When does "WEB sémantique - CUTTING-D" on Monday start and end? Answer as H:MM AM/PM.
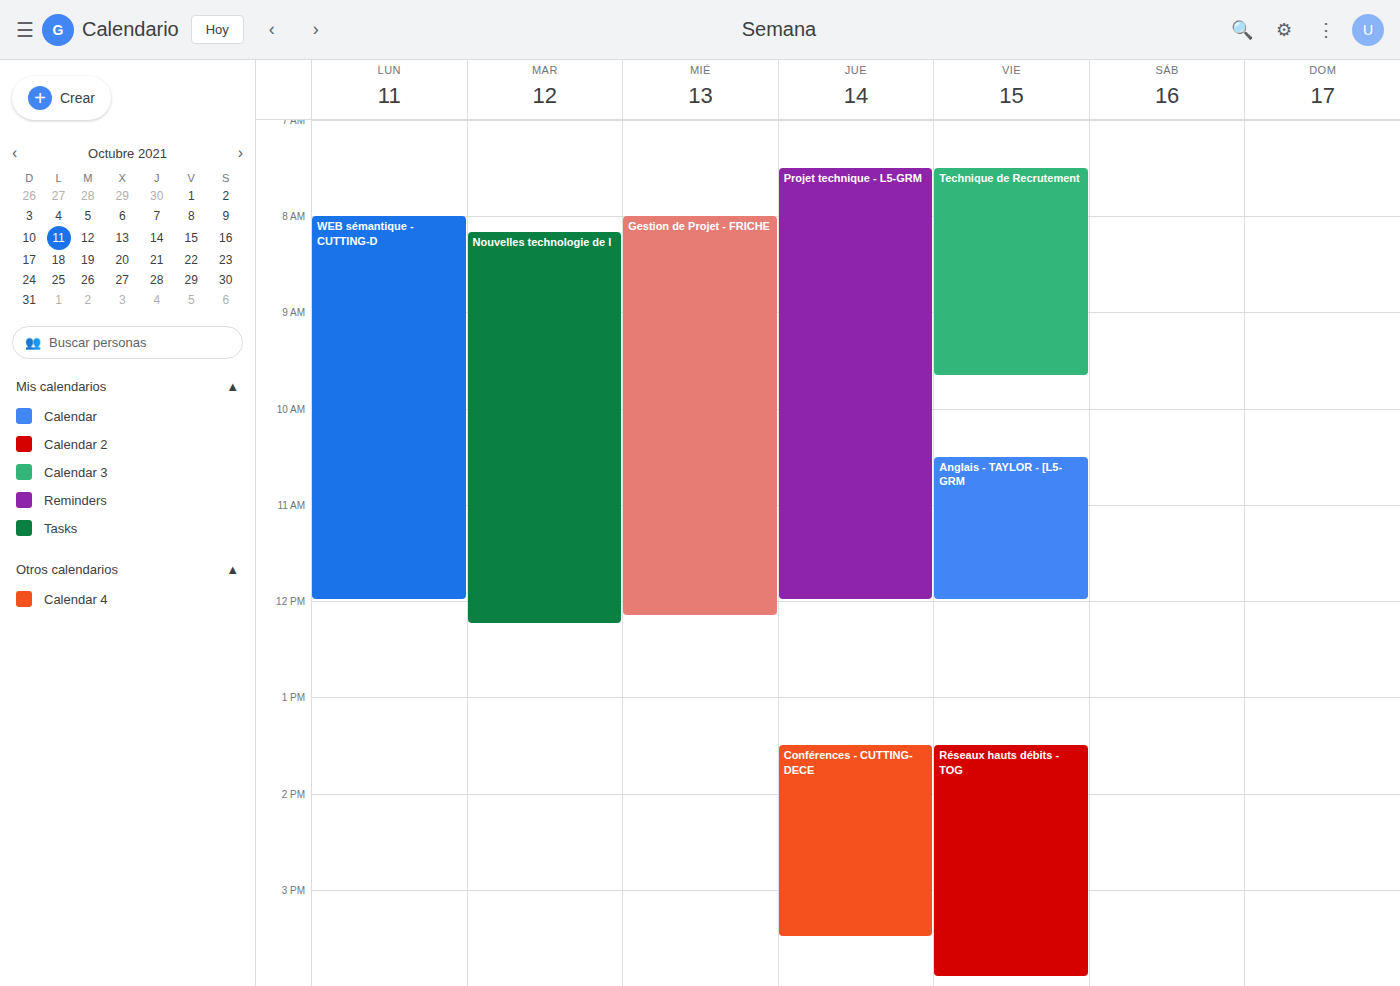
8:00 AM to 12:00 PM